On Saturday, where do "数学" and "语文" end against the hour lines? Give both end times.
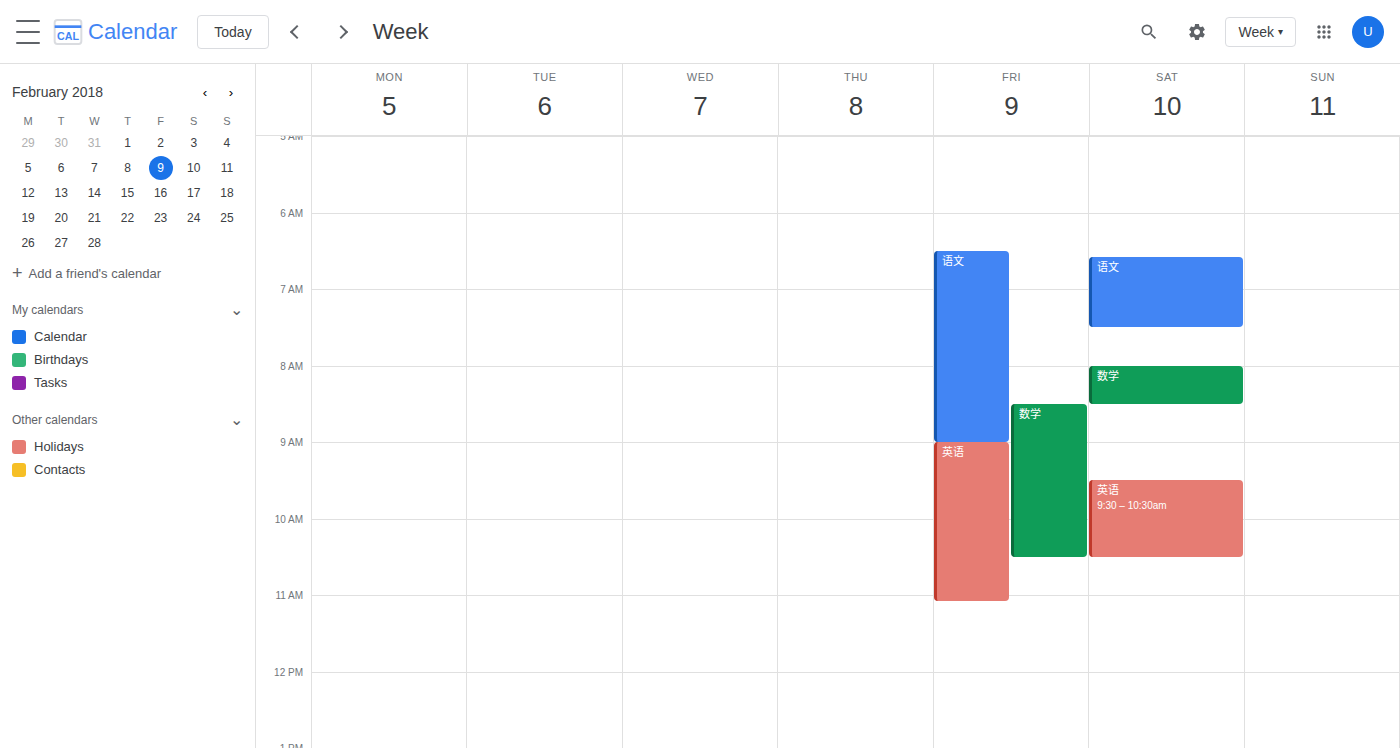
"数学": 8:30 AM, halfway between the 8 AM and 9 AM lines. "语文": 7:30 AM, halfway between the 7 AM and 8 AM lines.